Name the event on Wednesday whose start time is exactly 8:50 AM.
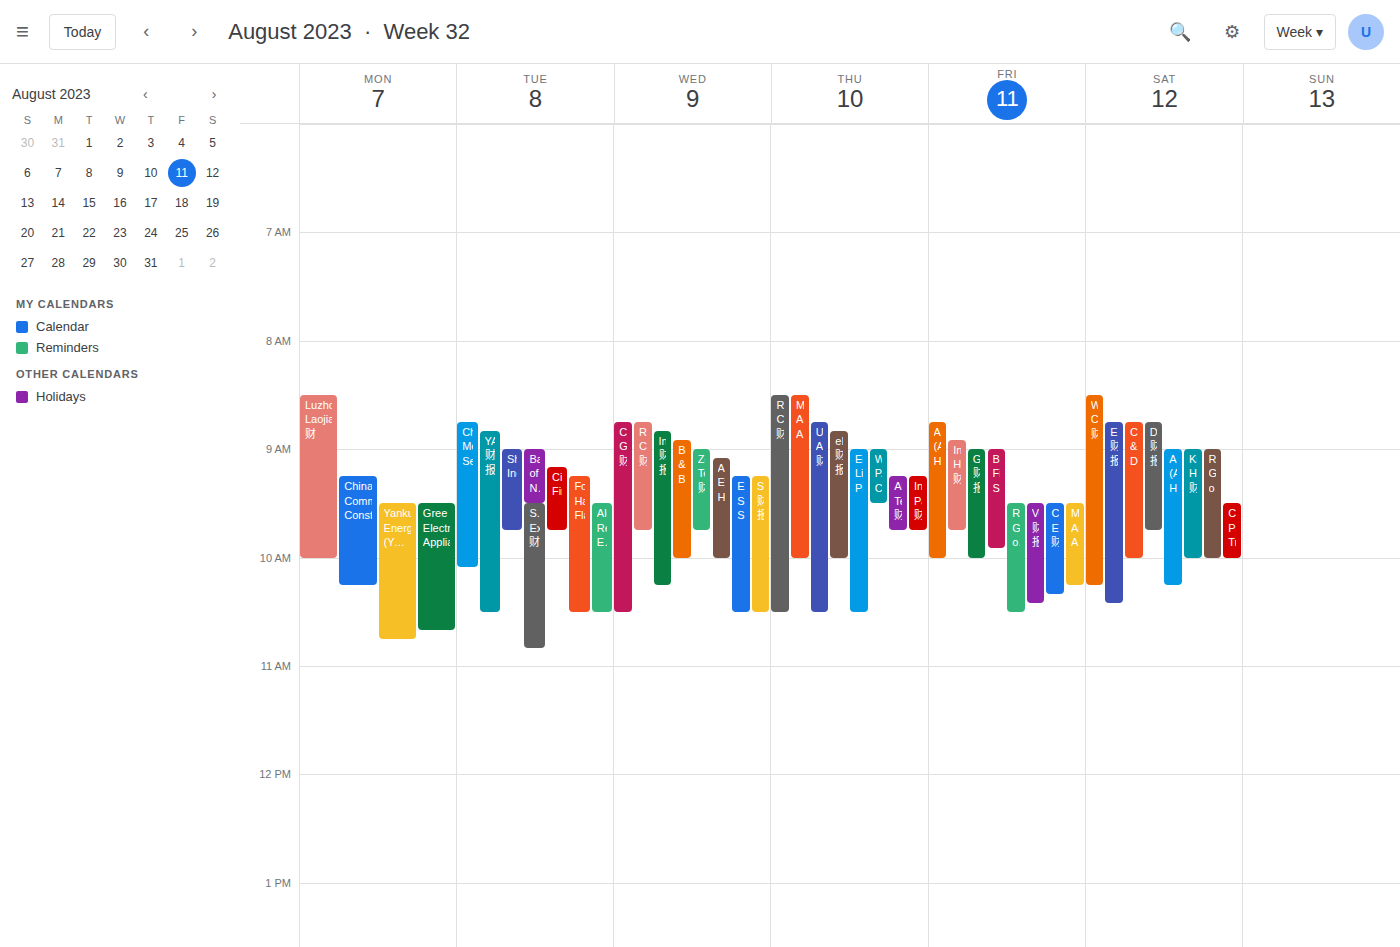
"Incyte(INCY)财报"